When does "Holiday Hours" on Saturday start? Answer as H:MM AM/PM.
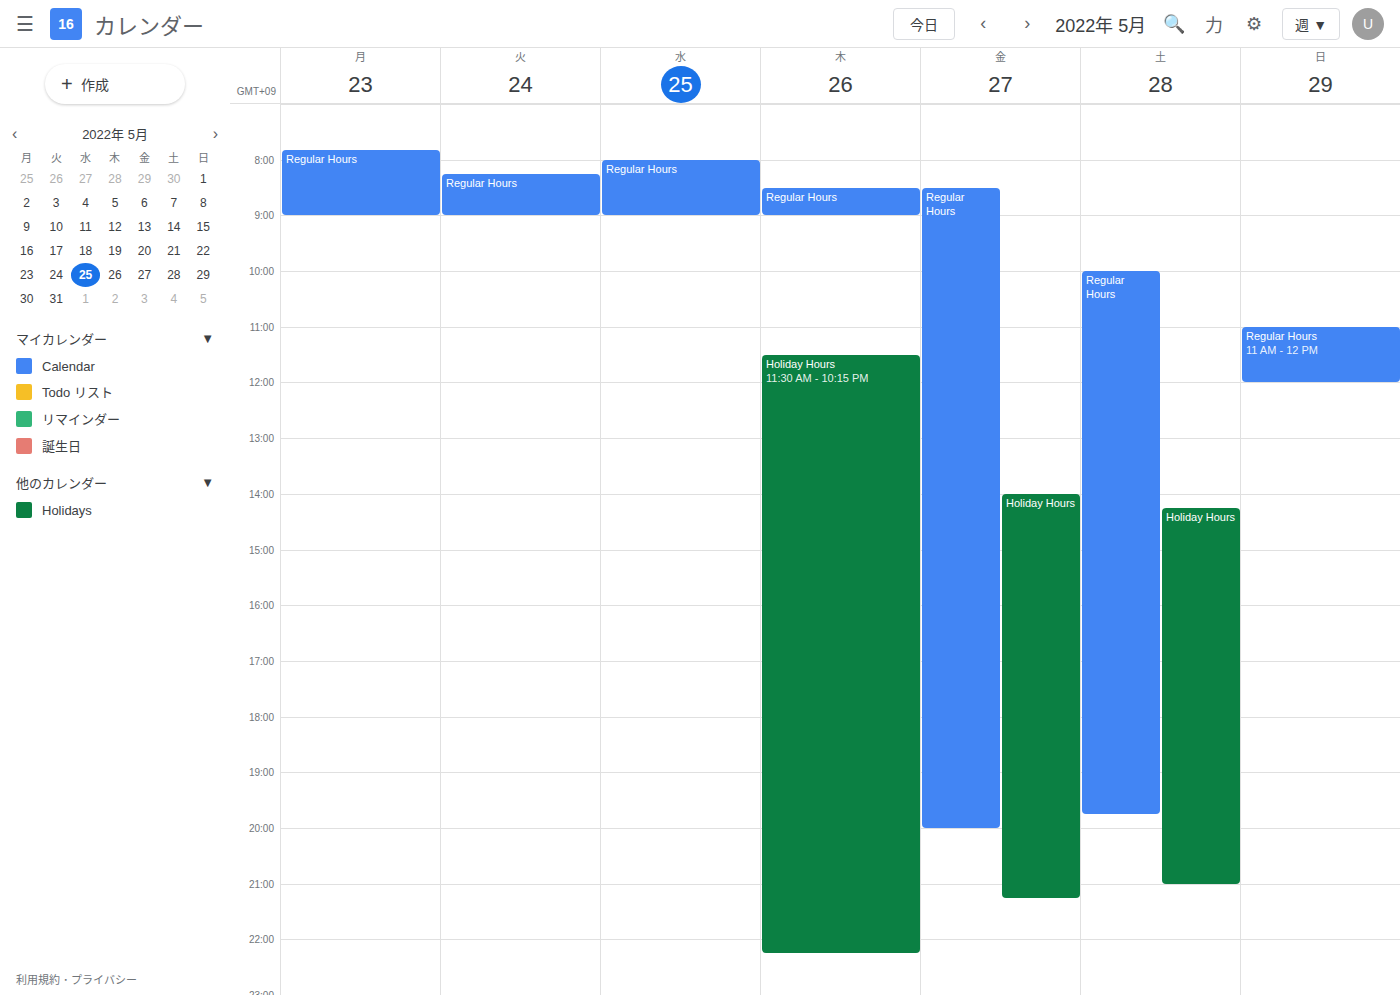
2:15 PM